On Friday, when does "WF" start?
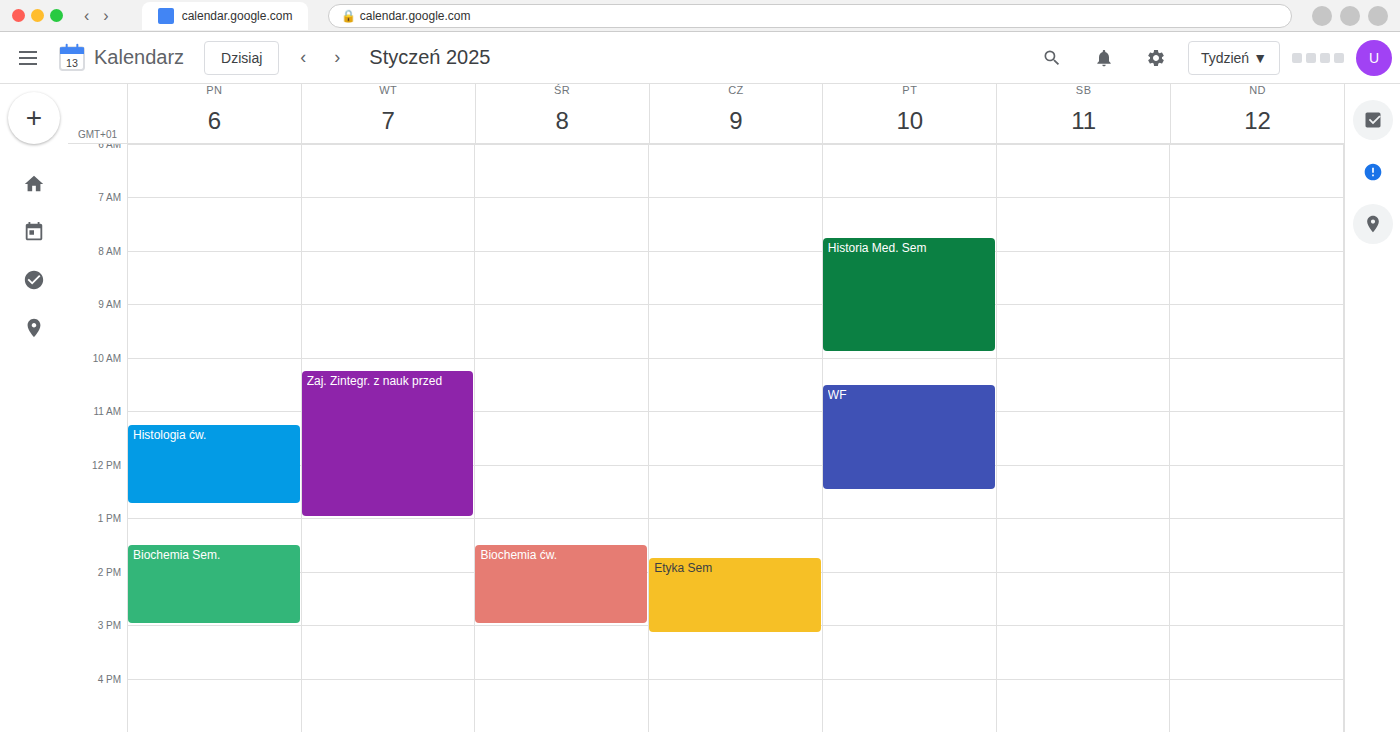
10:30 AM